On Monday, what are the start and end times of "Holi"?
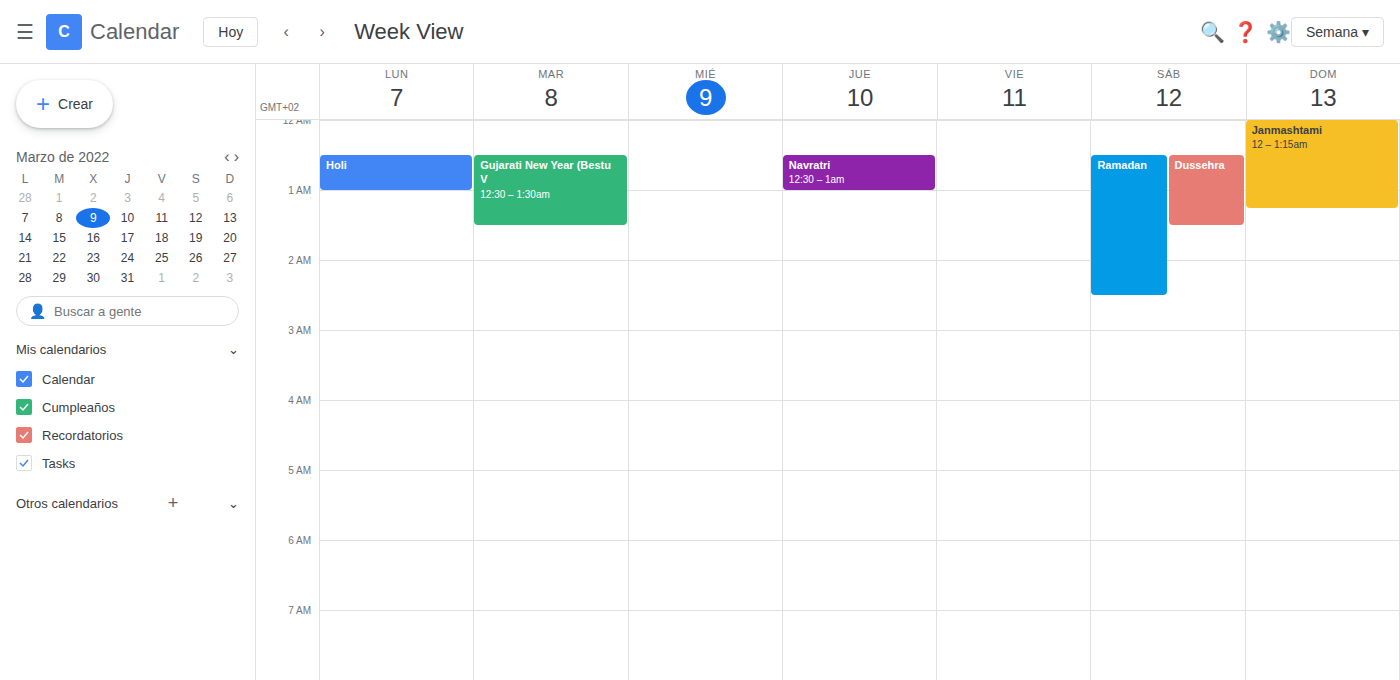
12:30 AM to 1:00 AM